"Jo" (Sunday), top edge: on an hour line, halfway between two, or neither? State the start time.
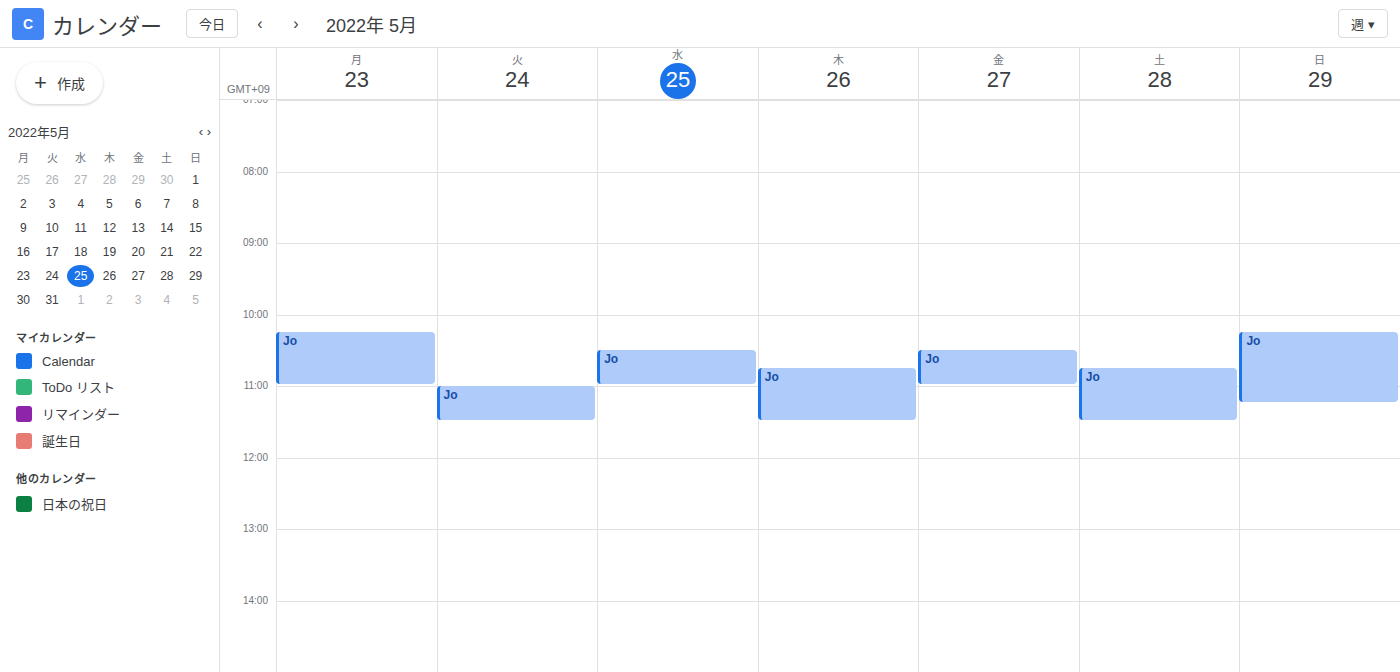
10:15 AM -- neither: a quarter of the way from the 10 AM line to the 11 AM line.